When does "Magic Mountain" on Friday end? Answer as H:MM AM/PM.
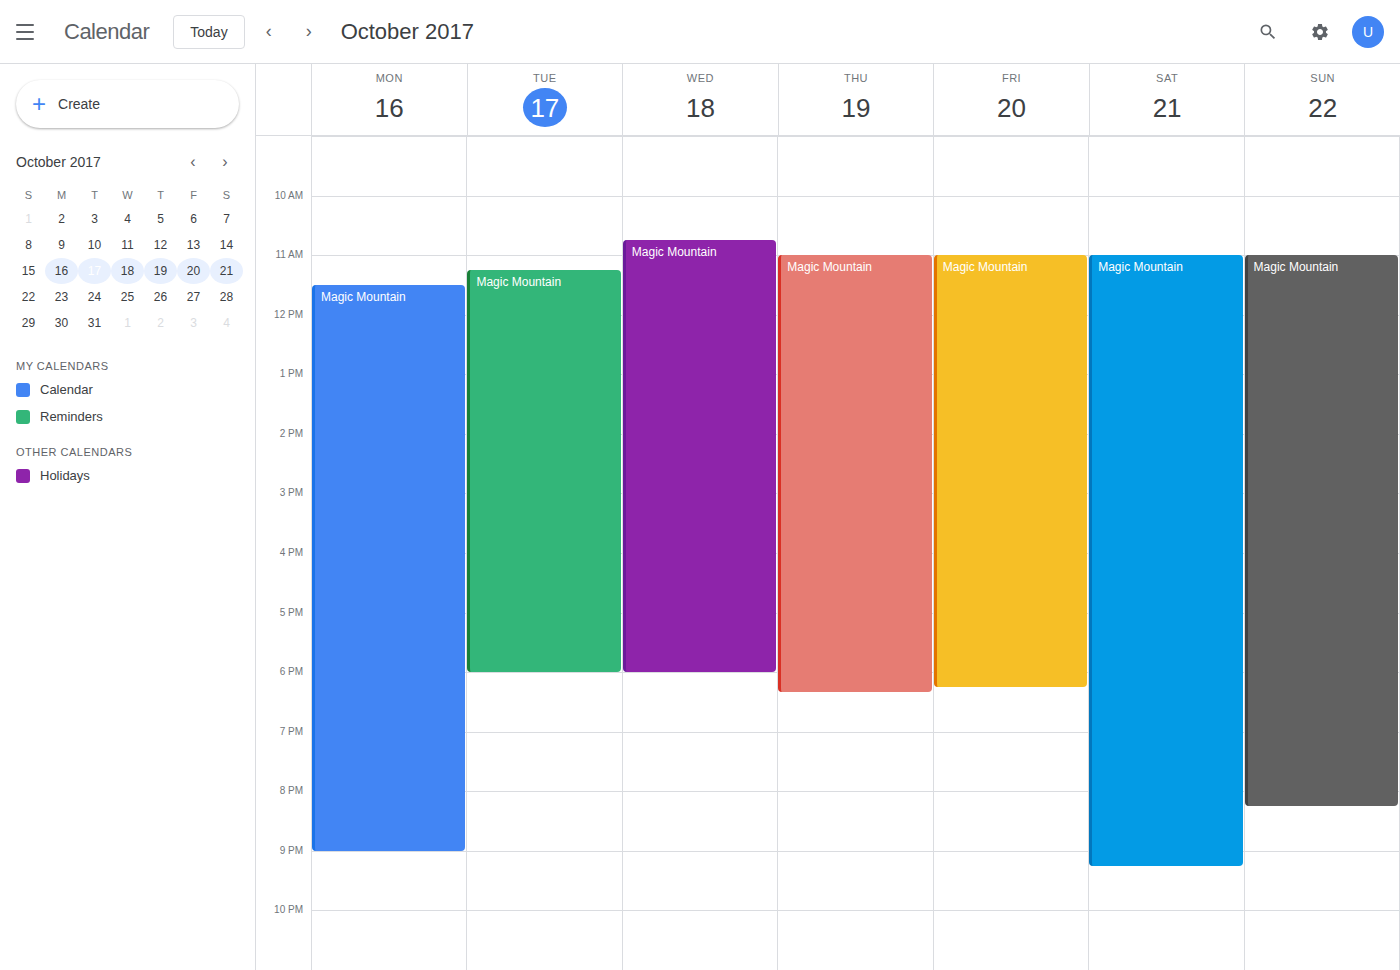
6:15 PM